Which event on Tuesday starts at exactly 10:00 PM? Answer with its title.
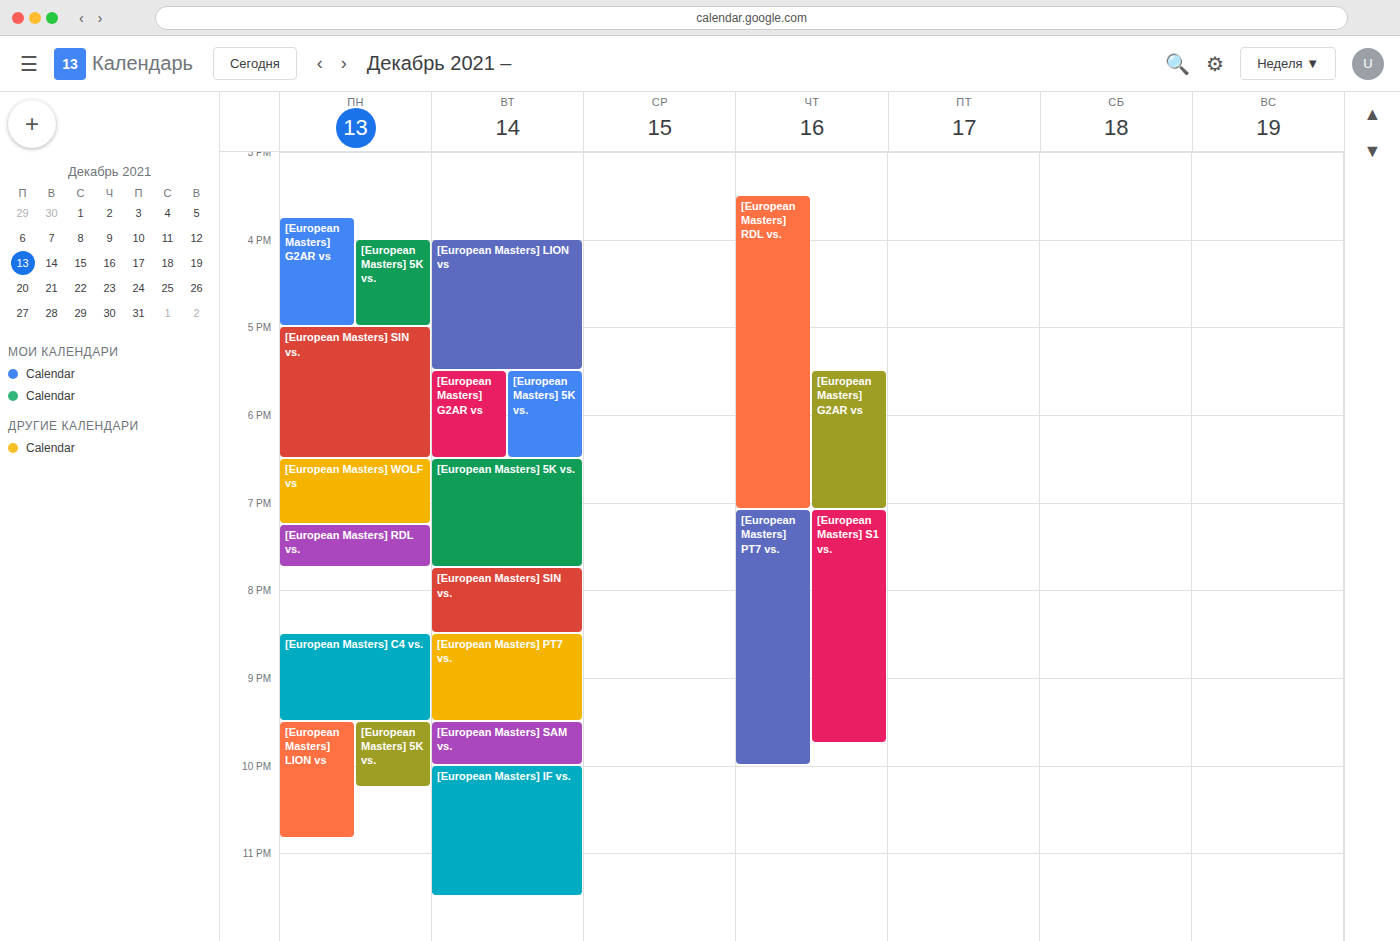
"[European Masters] IF vs."